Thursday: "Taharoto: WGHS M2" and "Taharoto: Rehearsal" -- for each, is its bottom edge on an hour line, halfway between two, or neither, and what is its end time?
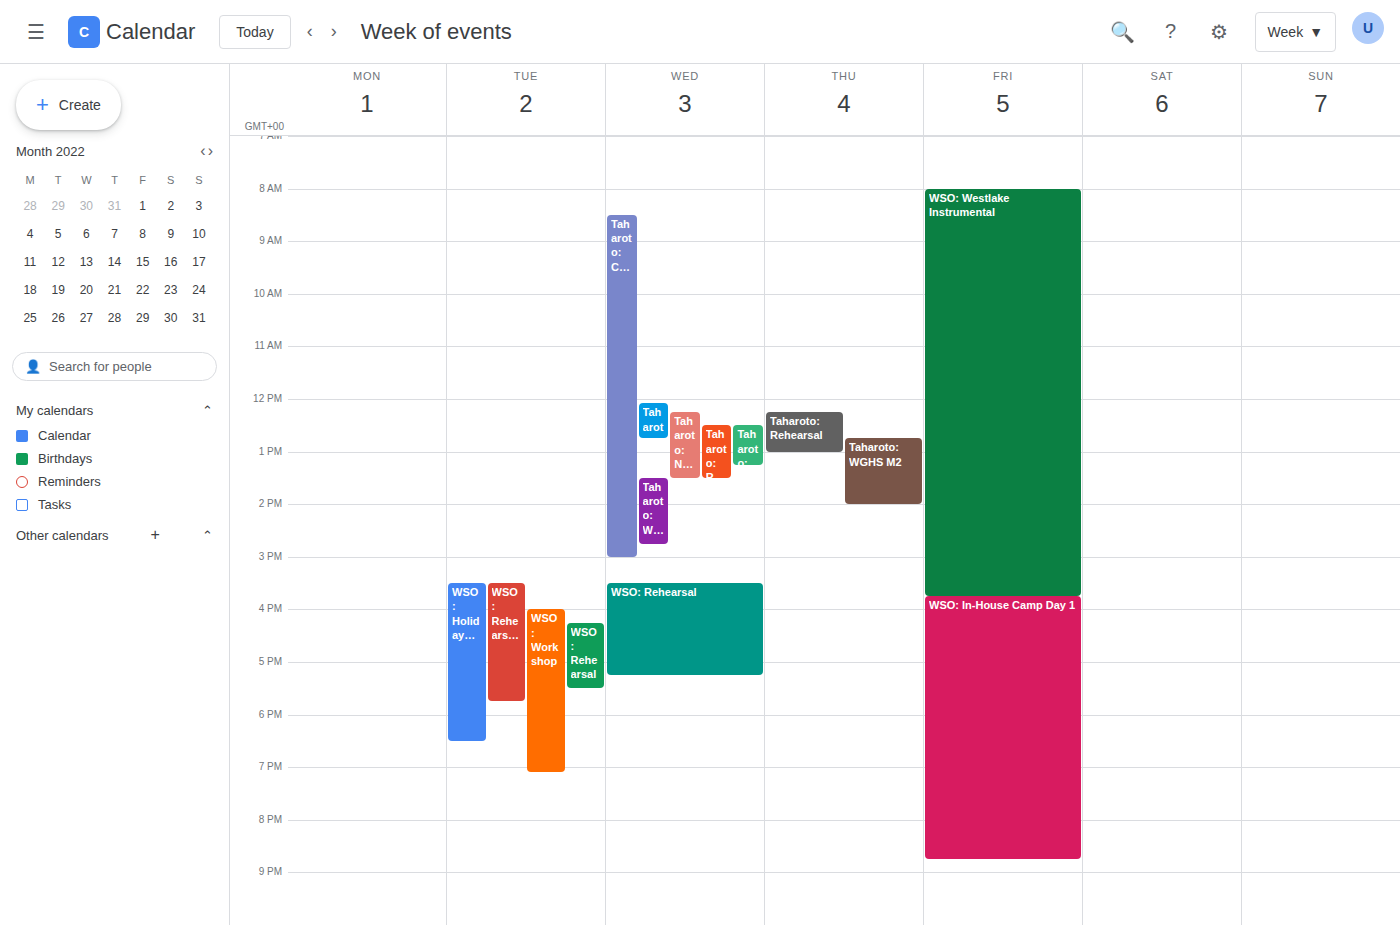
"Taharoto: WGHS M2": 2:00 PM, exactly on the 2 PM line. "Taharoto: Rehearsal": 1:00 PM, exactly on the 1 PM line.